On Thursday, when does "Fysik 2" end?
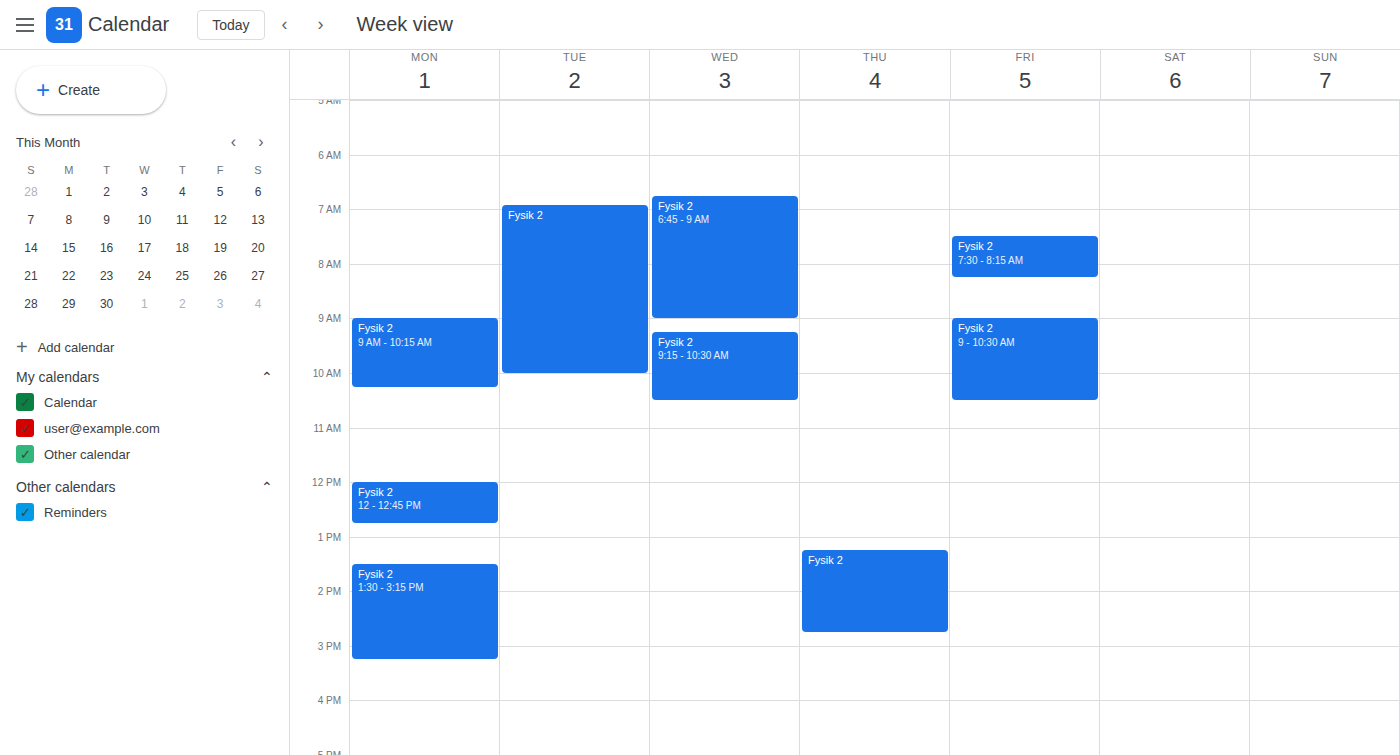
2:45 PM